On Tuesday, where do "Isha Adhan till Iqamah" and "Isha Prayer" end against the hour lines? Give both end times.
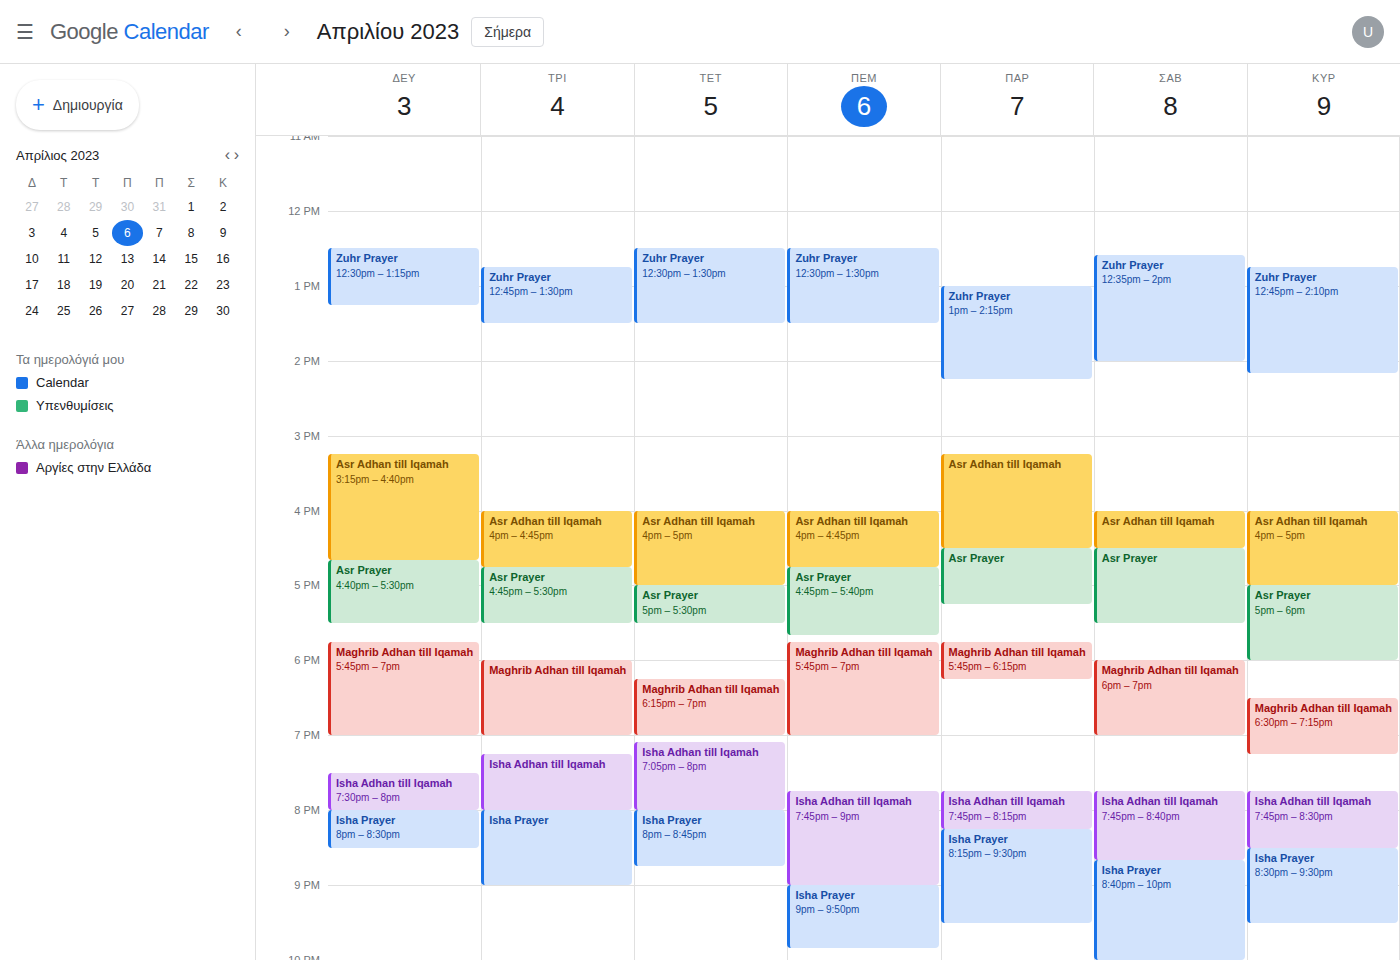
"Isha Adhan till Iqamah": 8:00 PM, exactly on the 8 PM line. "Isha Prayer": 9:00 PM, exactly on the 9 PM line.